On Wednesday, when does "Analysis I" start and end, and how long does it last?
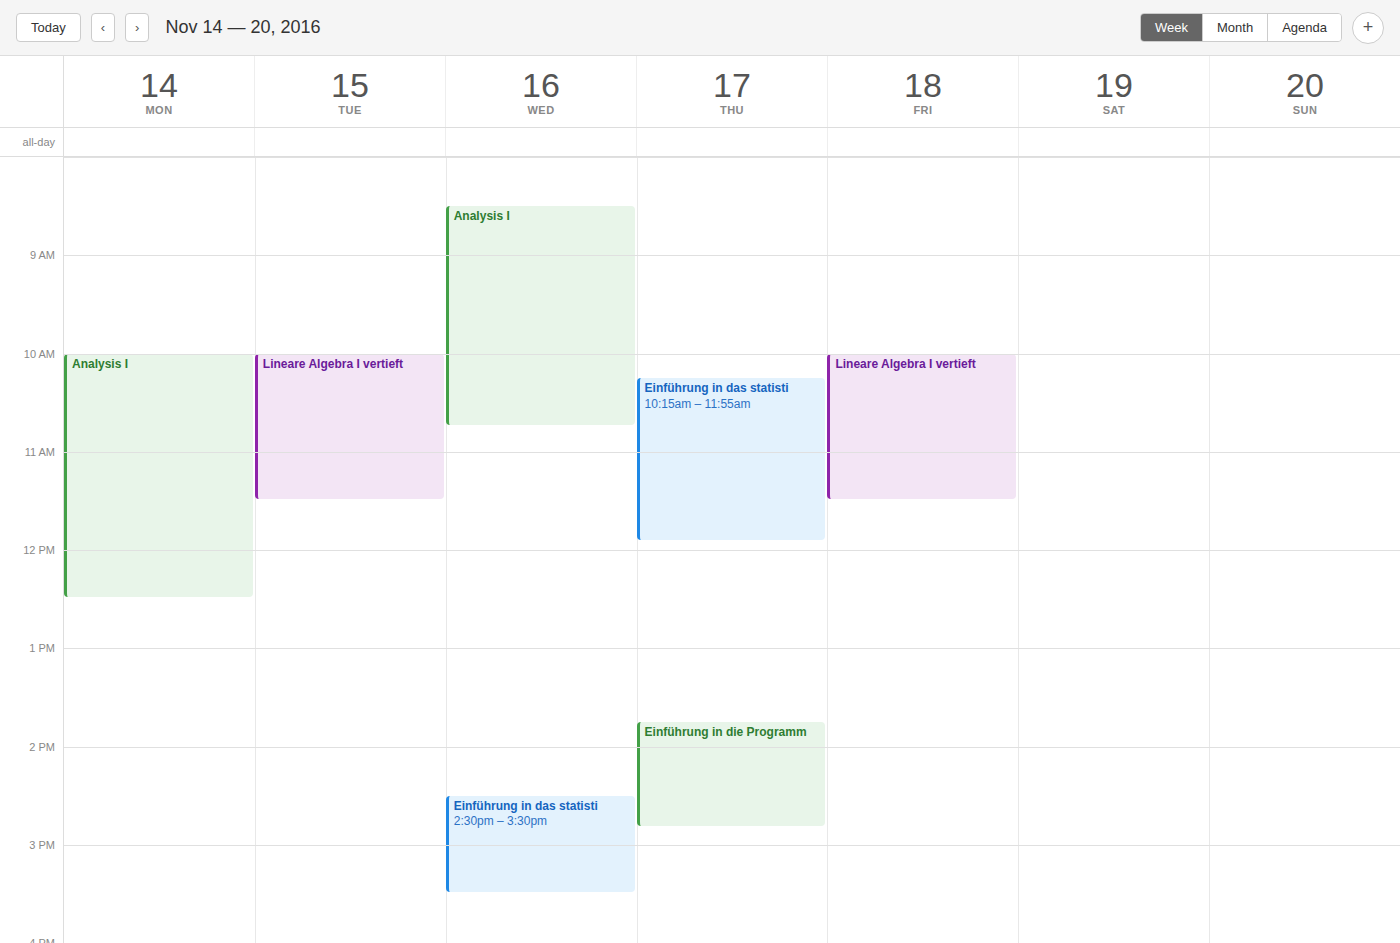
8:30 AM to 10:45 AM, 2 hours 15 minutes